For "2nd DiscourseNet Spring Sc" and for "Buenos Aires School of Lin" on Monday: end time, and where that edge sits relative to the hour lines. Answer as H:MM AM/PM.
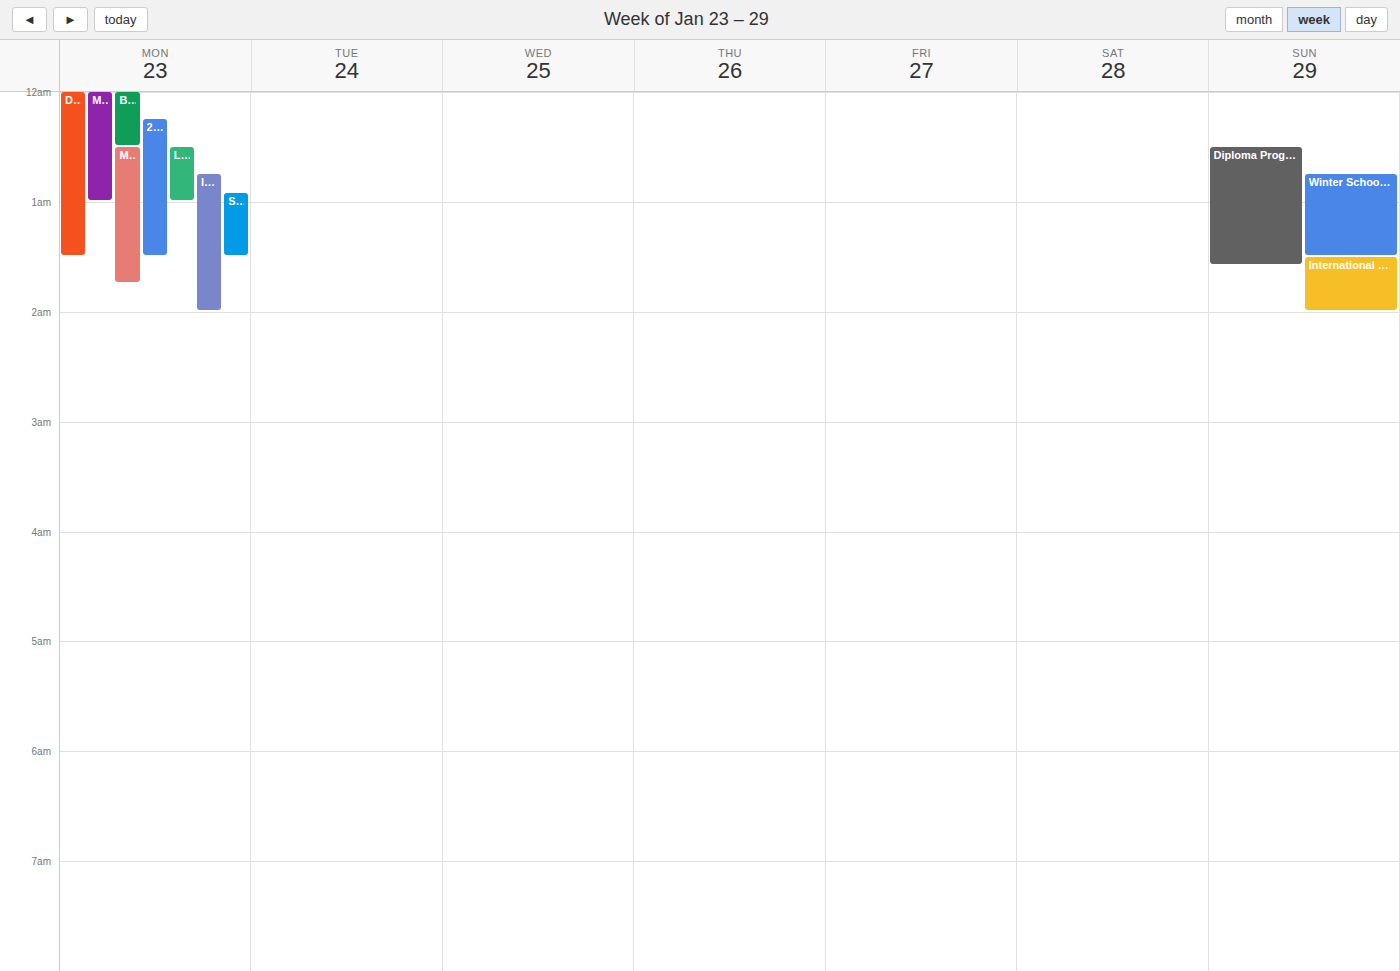
"2nd DiscourseNet Spring Sc": 1:30 AM, halfway between the 1 AM and 2 AM lines. "Buenos Aires School of Lin": 12:30 AM, halfway between the 12 AM and 1 AM lines.